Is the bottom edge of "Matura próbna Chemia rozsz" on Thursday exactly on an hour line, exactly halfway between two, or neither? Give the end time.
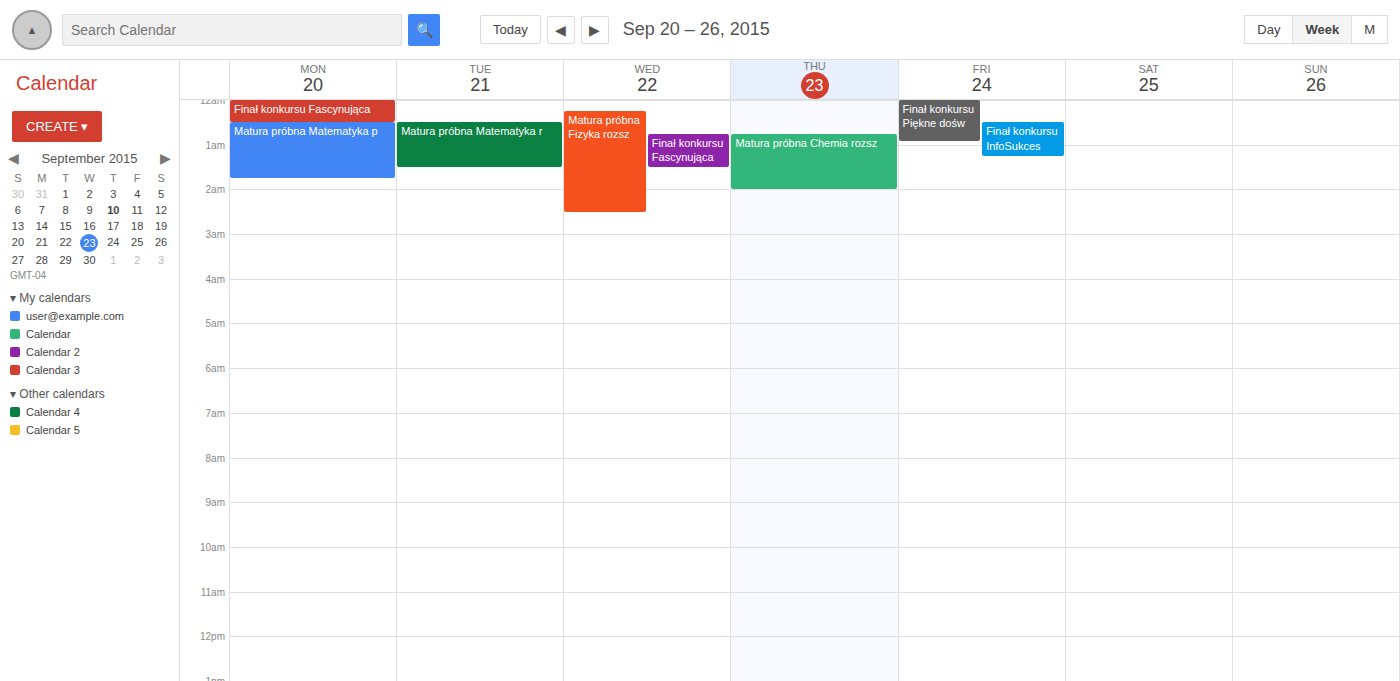
2:00 AM -- exactly on the 2 AM line.